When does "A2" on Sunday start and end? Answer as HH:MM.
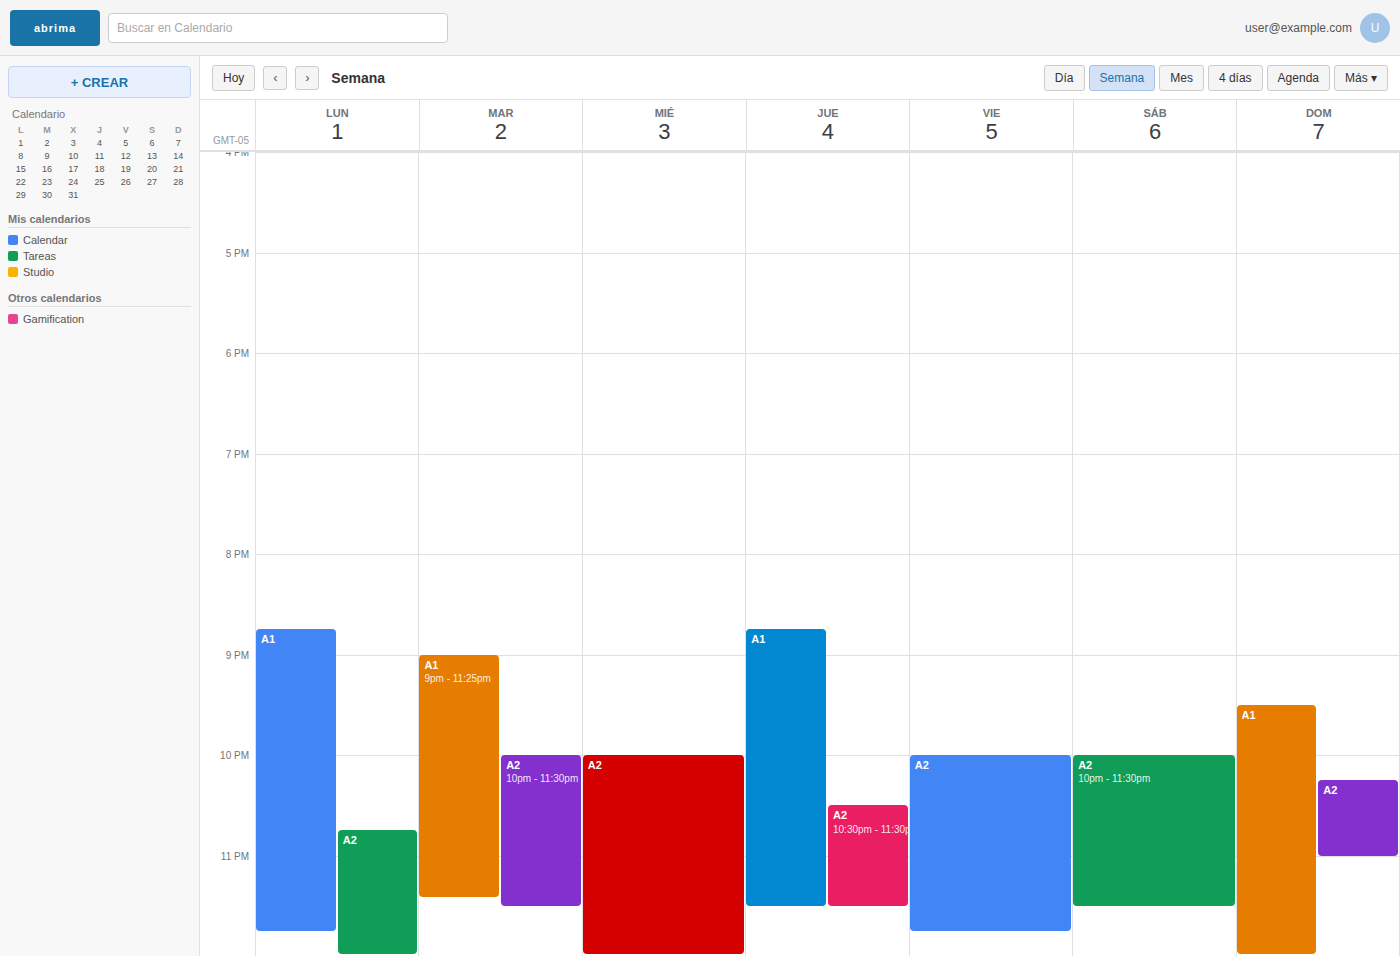
22:15 to 23:00